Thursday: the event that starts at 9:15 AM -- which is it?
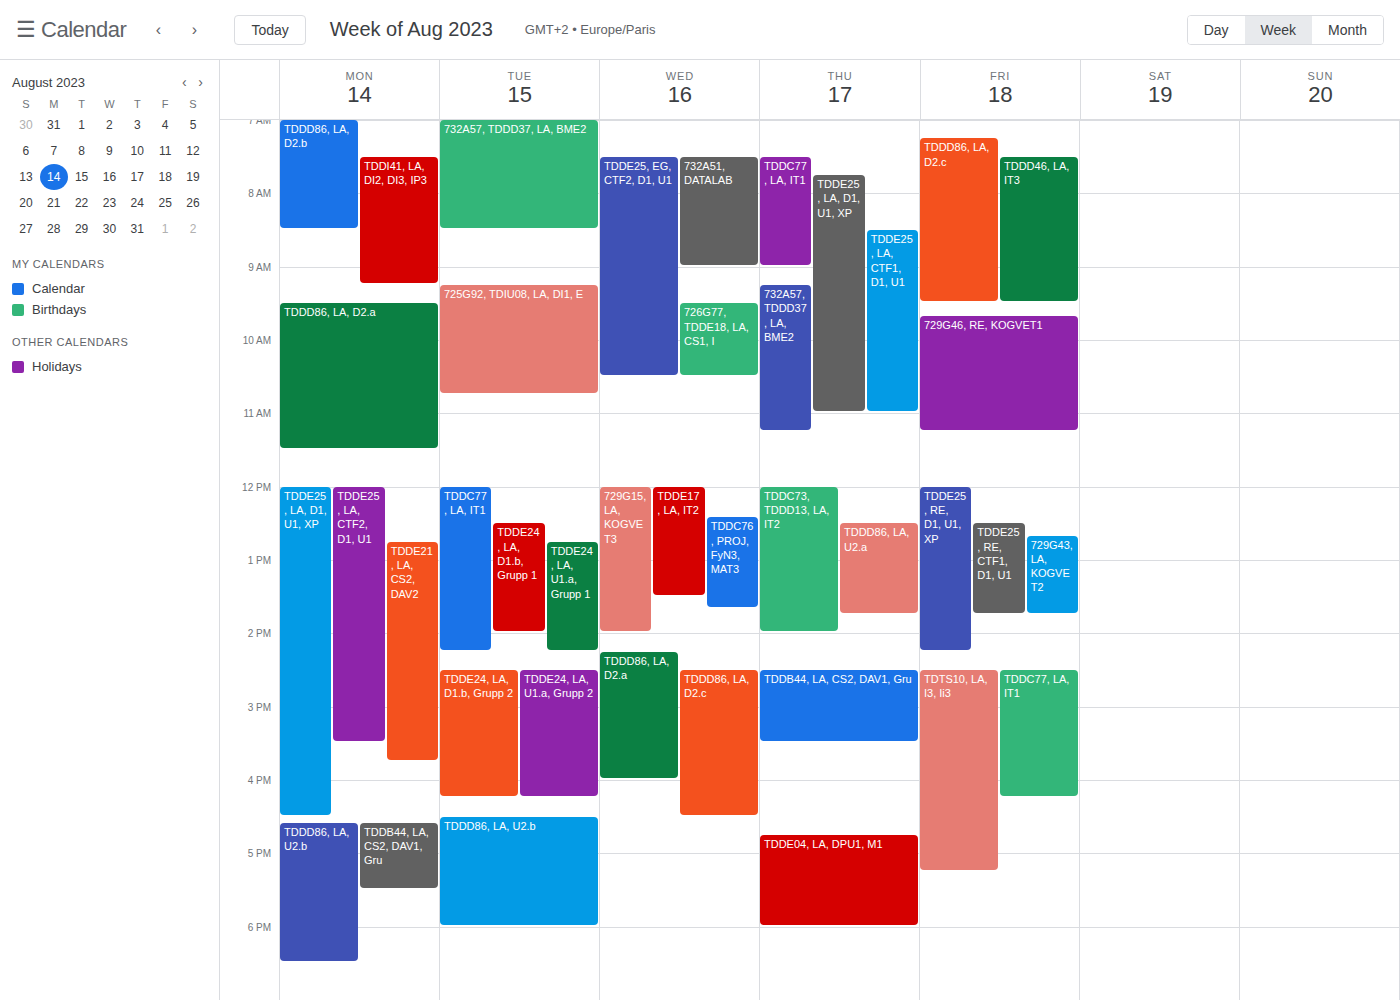
"732A57, TDDD37, LA, BME2"